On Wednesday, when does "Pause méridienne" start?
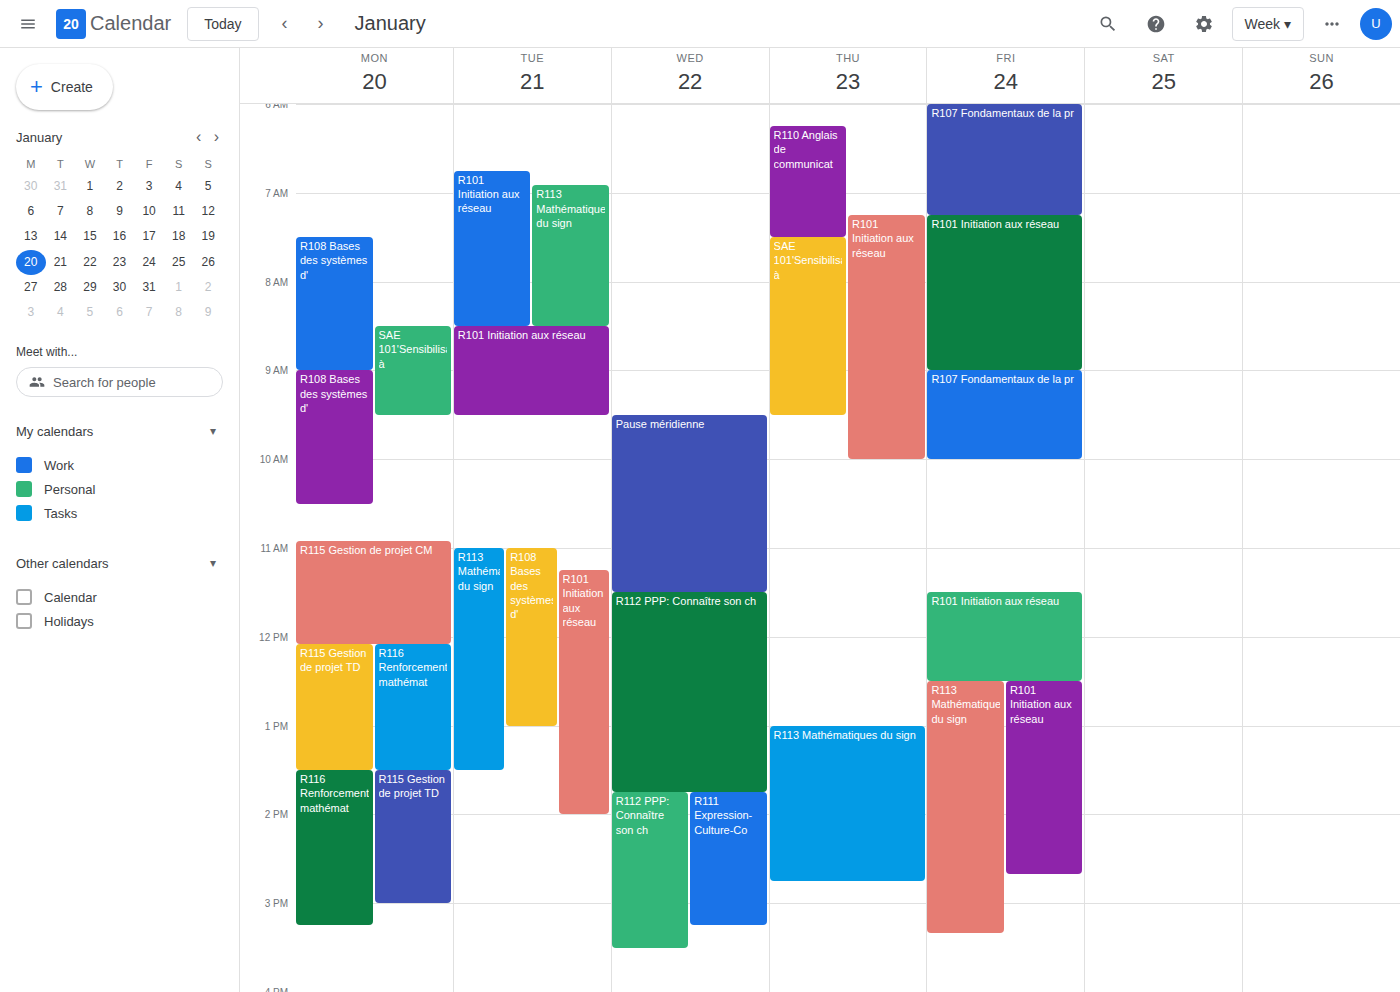
09:30